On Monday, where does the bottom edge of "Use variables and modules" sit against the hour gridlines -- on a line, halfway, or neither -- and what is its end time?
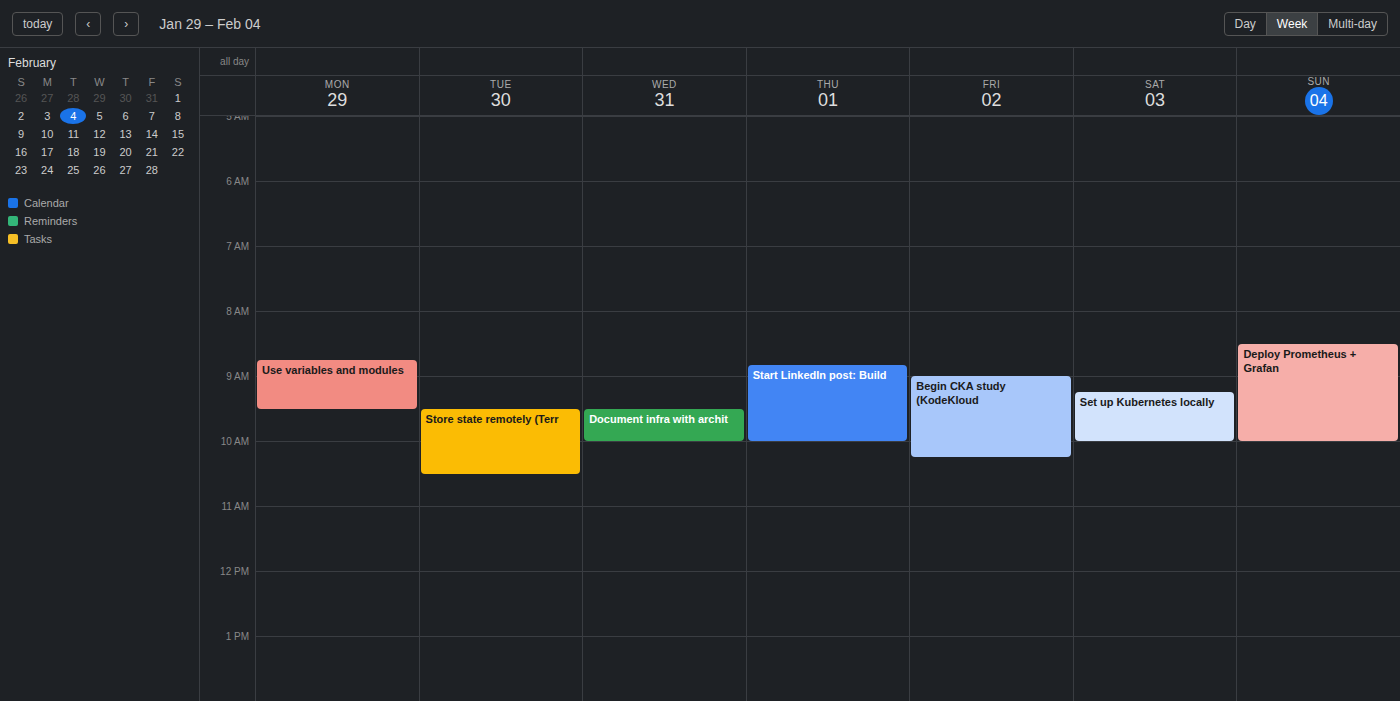
9:30 AM -- halfway between the 9 AM and 10 AM lines.